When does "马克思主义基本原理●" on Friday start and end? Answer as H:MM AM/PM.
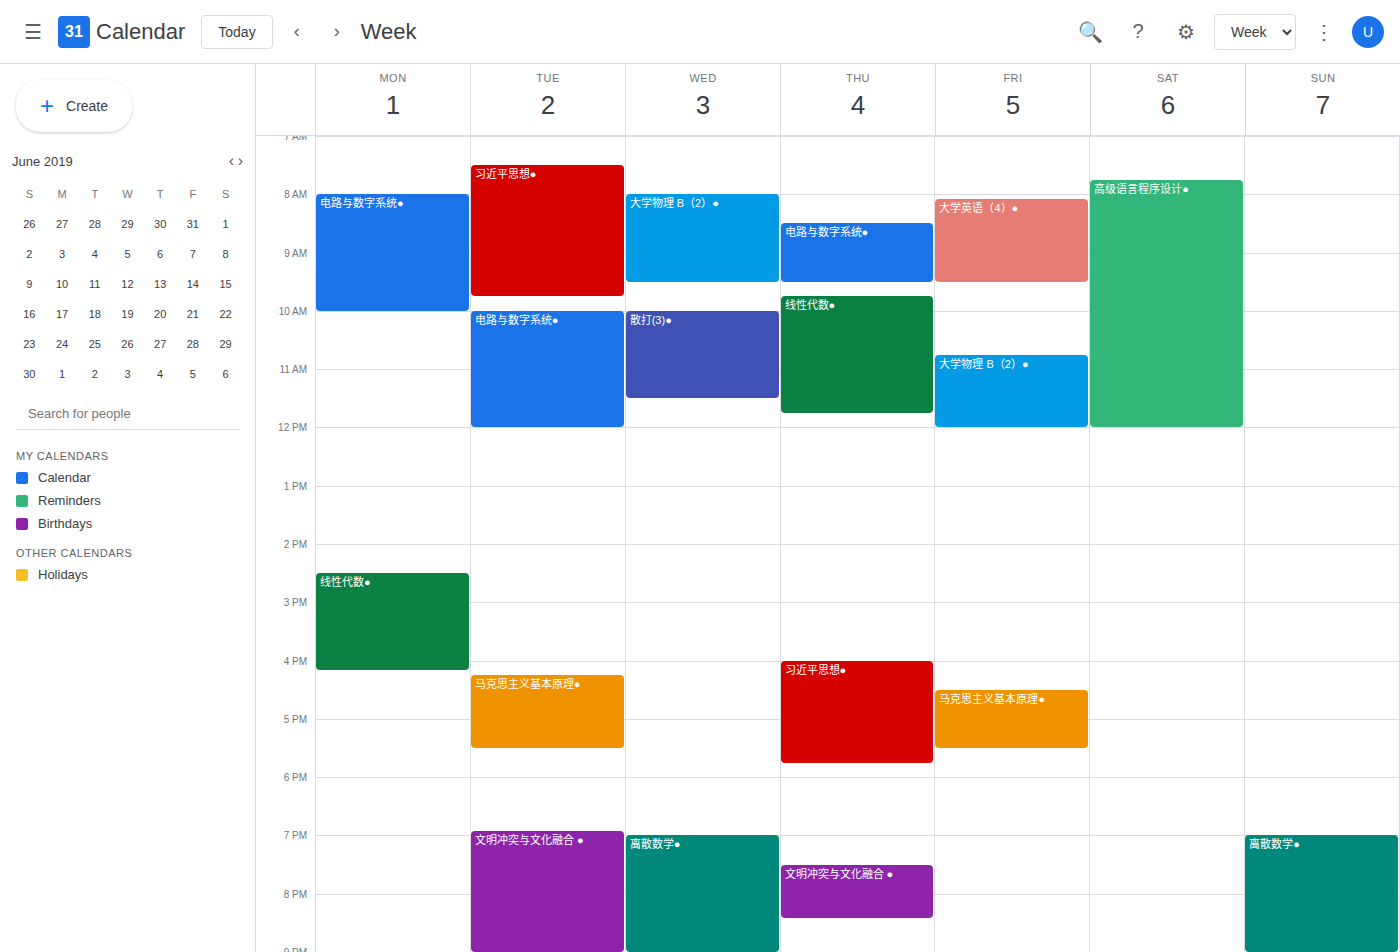
4:30 PM to 5:30 PM